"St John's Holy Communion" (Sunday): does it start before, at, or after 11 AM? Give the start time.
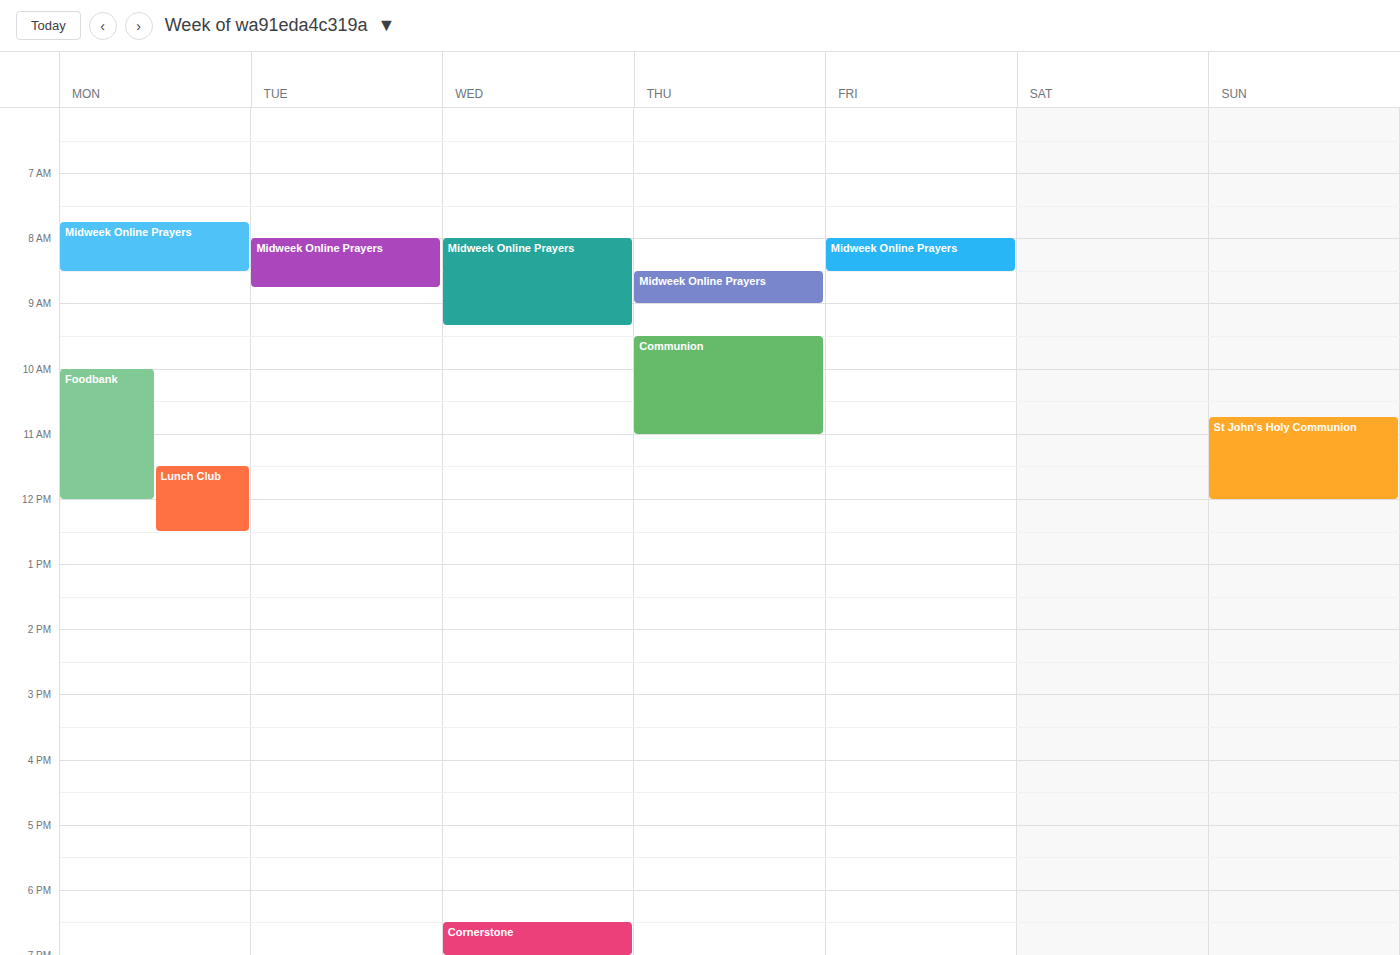
10:45 AM -- before 11 AM, 15 minutes above the 11 AM line.